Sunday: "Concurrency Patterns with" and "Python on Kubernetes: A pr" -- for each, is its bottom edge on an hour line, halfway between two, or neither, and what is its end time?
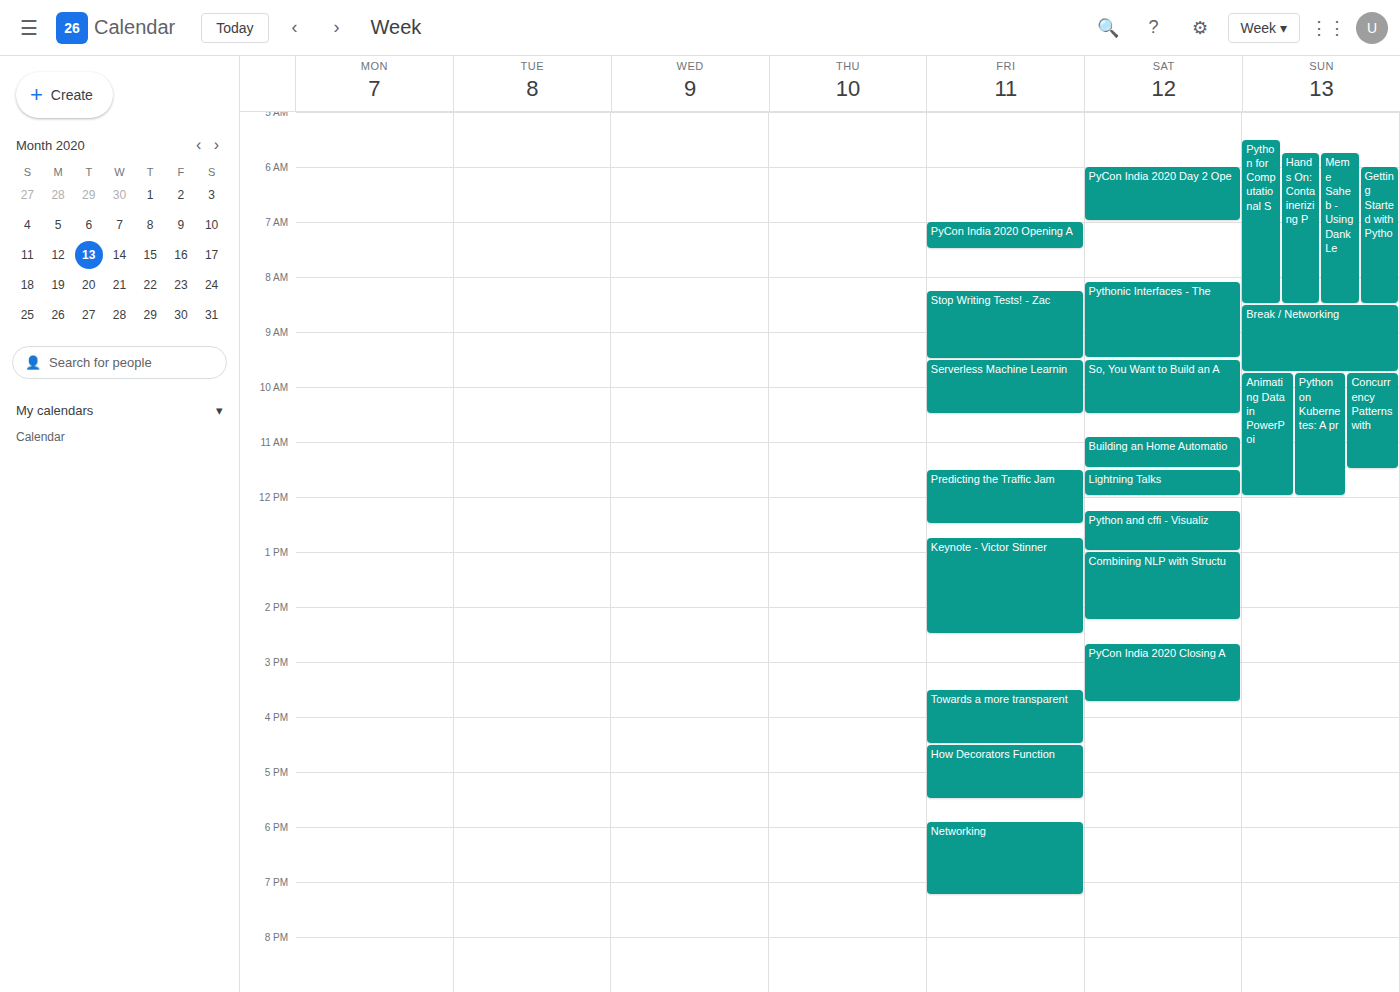
"Concurrency Patterns with": 11:30 AM, halfway between the 11 AM and 12 PM lines. "Python on Kubernetes: A pr": 12:00 PM, exactly on the 12 PM line.